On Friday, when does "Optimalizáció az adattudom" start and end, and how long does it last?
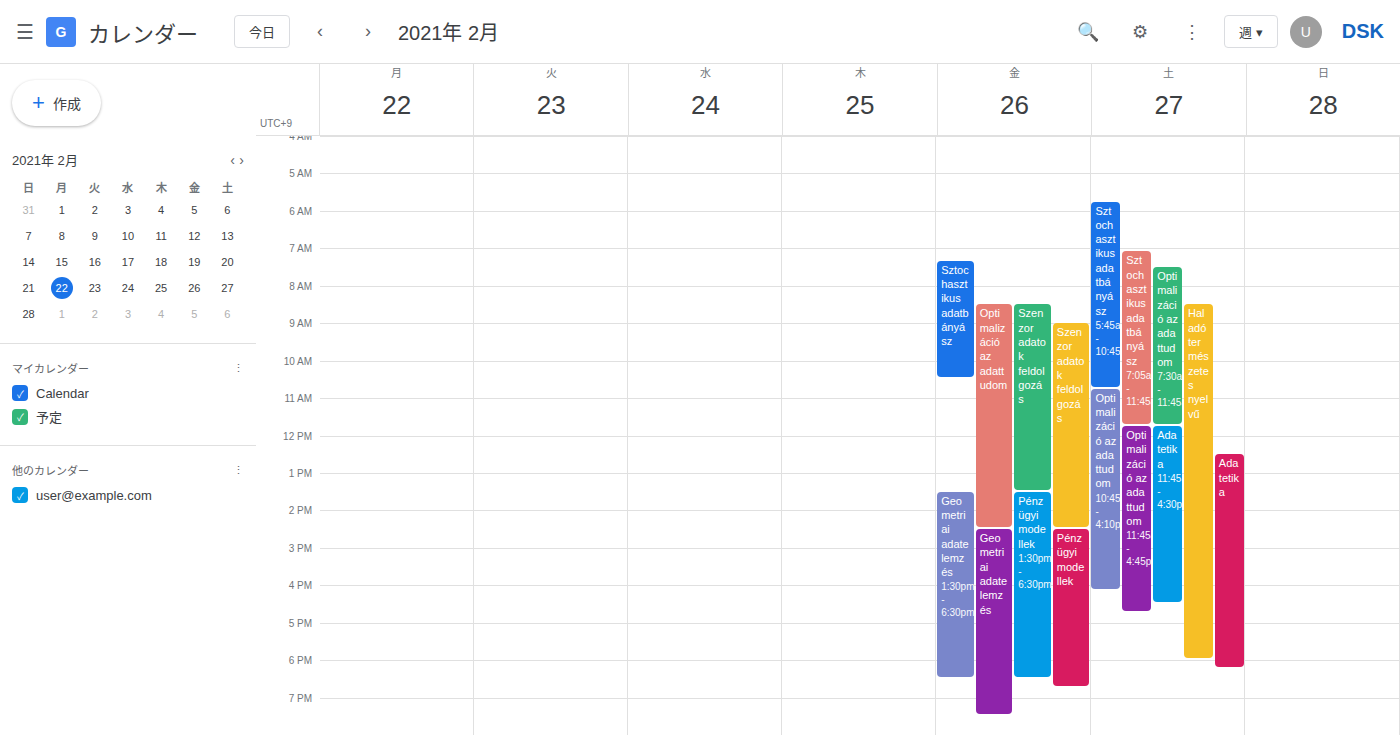
8:30 AM to 2:30 PM, 6 hours